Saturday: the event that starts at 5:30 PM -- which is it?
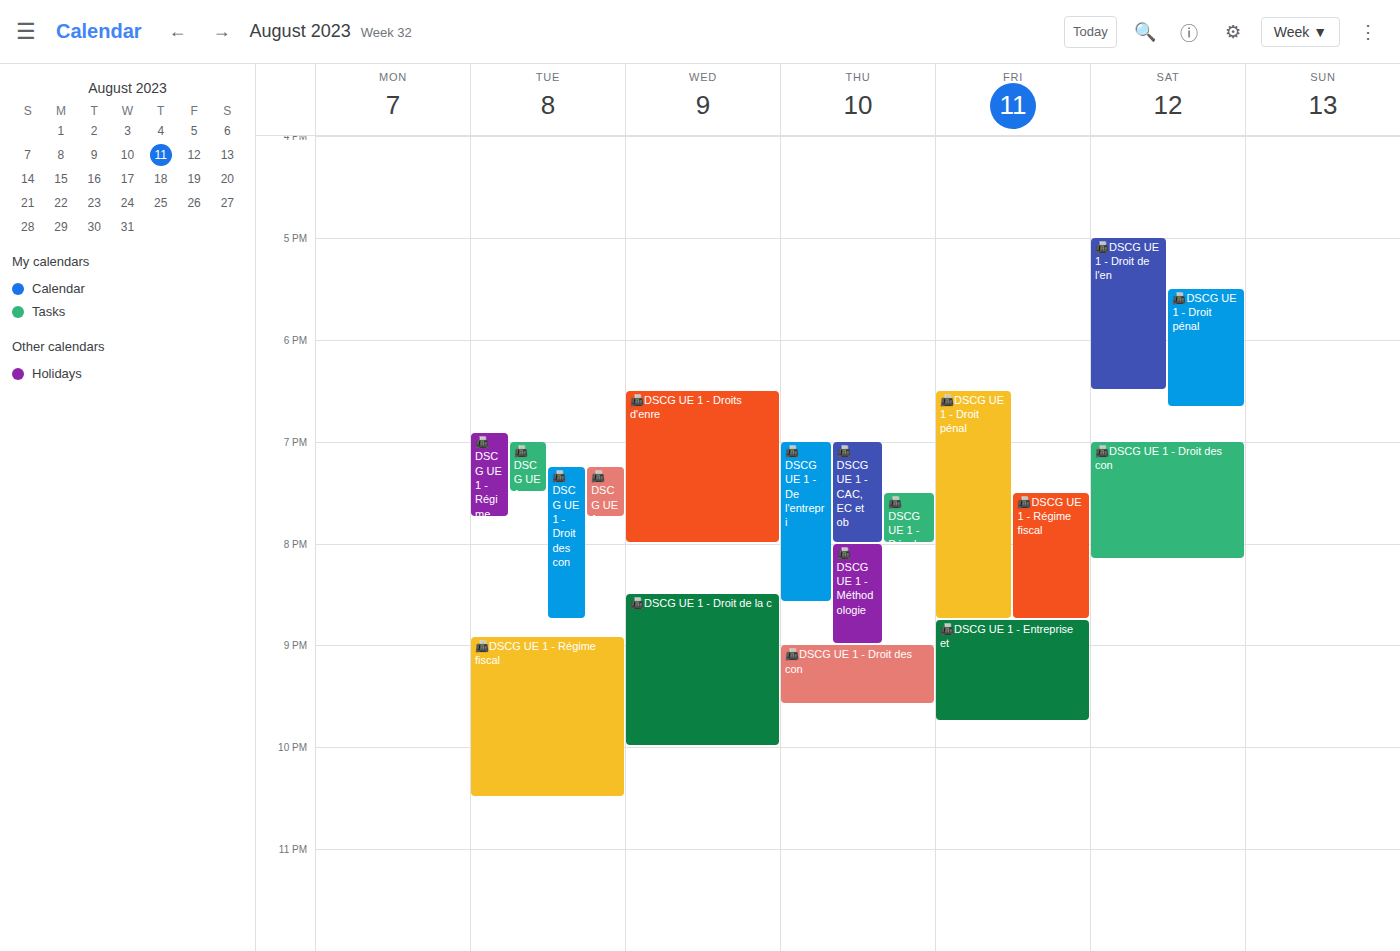
"📠DSCG UE 1 - Droit pénal"